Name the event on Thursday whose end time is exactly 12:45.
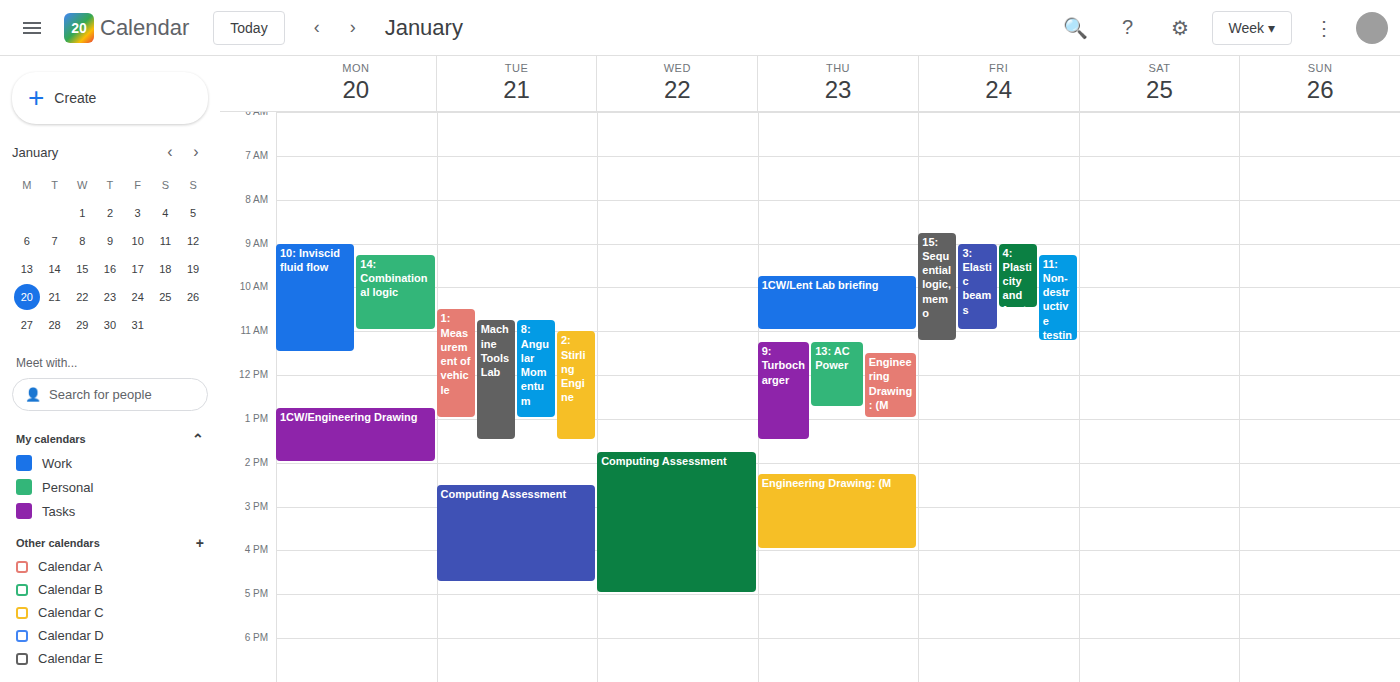
"13: AC Power"